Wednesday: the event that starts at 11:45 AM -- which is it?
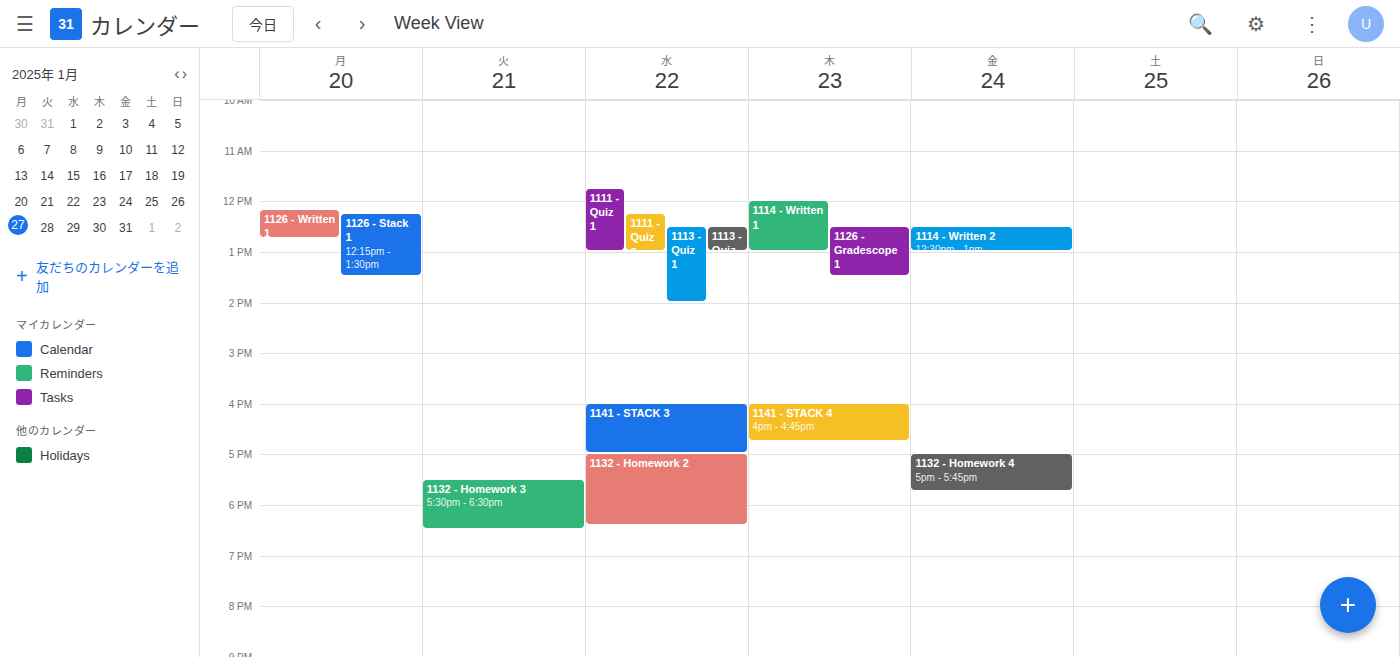
"1111 - Quiz 1"